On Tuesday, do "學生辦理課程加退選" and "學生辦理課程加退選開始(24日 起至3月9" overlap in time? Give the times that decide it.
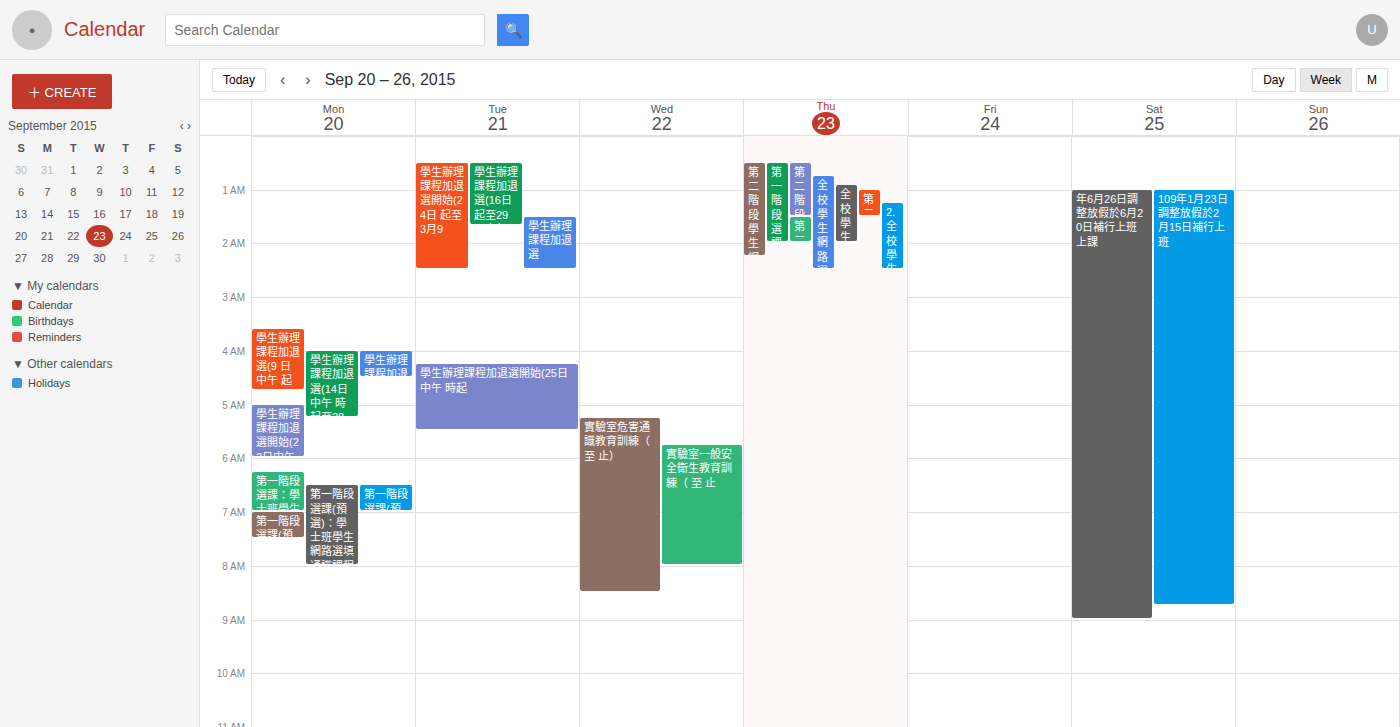
"學生辦理課程加退選" runs 1:30 AM to 2:30 AM, inside "學生辦理課程加退選開始(24日 起至3月9" -- they overlap.